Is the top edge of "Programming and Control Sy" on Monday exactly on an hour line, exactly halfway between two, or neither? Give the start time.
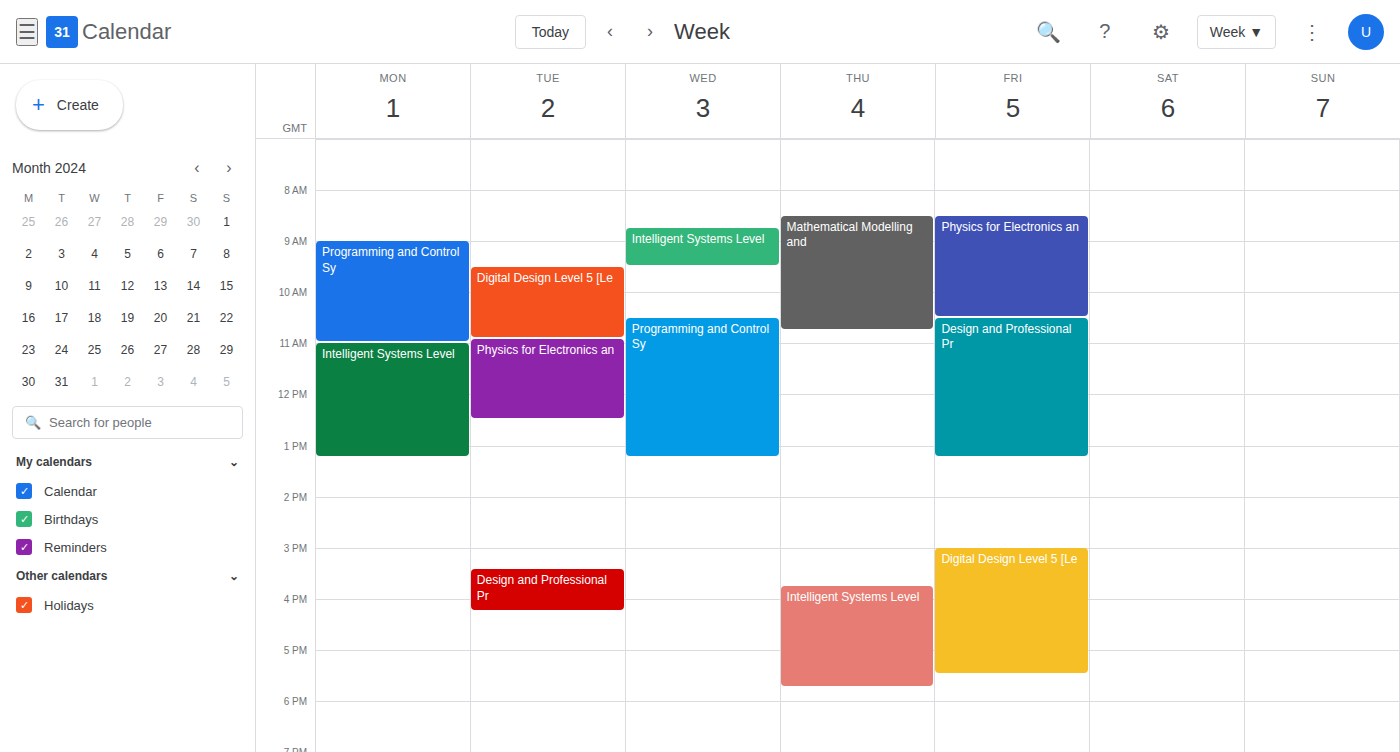
09:00 -- exactly on the 09:00 line.